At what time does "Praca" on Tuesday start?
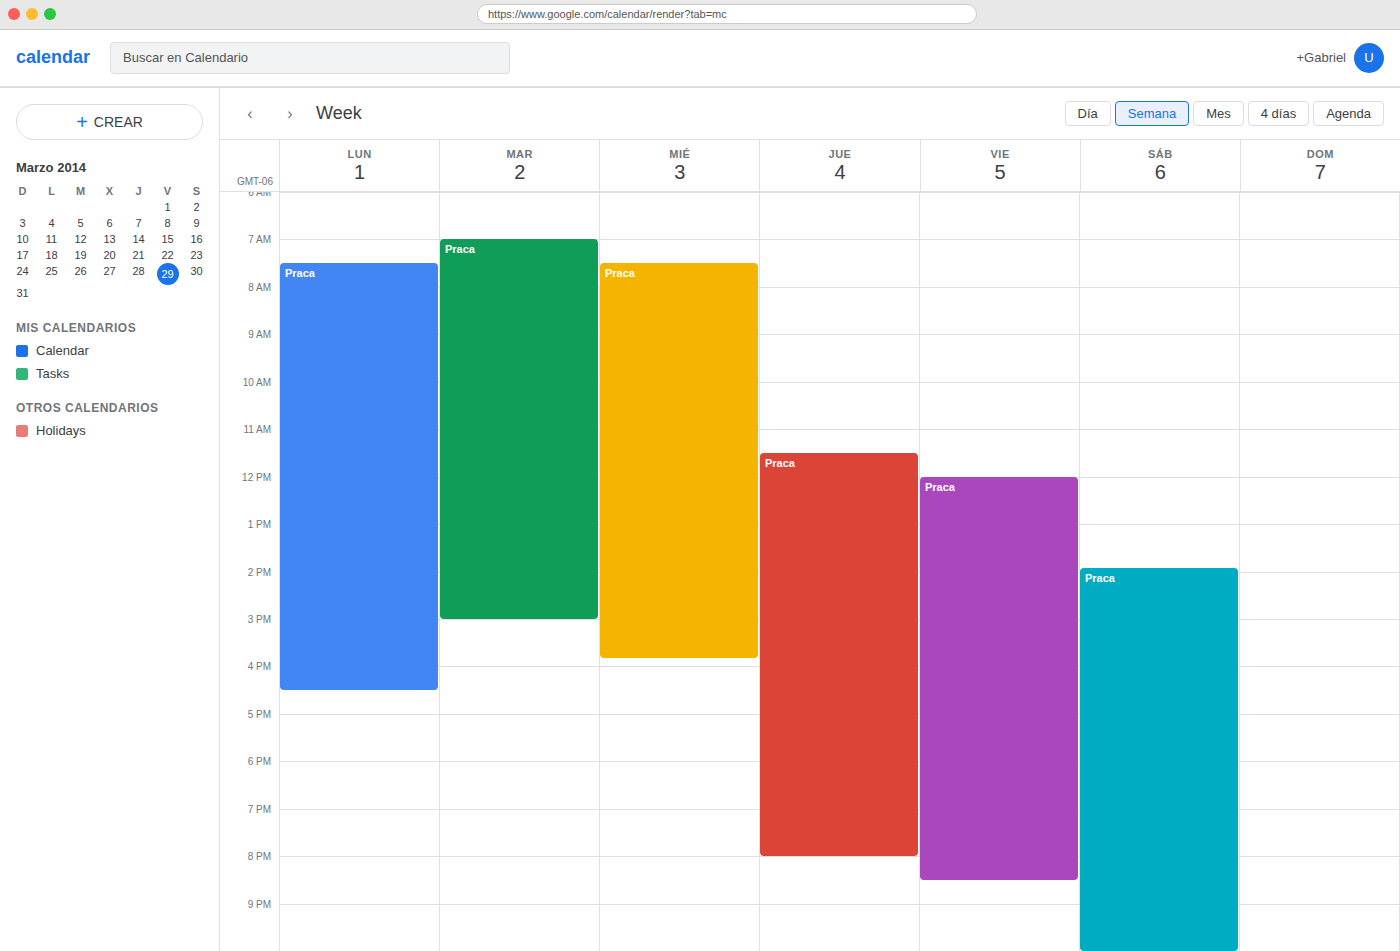
7:00 AM